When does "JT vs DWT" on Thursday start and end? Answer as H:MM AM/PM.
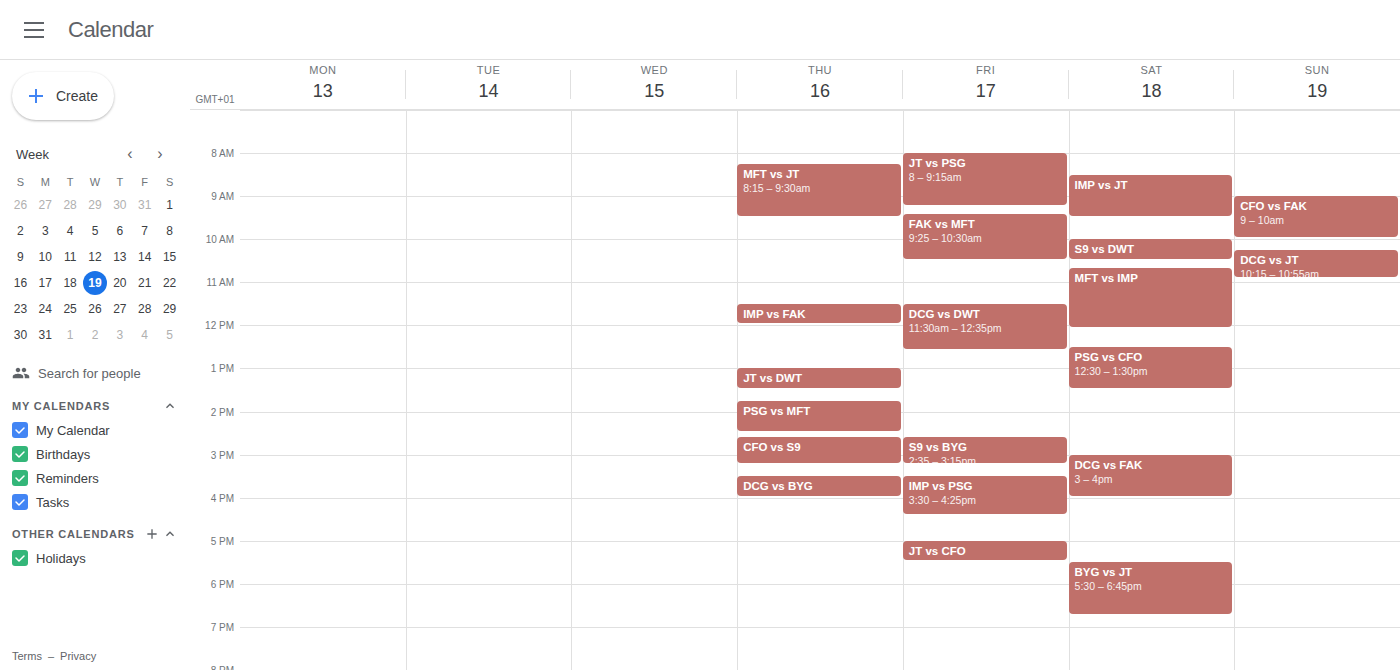
1:00 PM to 1:30 PM